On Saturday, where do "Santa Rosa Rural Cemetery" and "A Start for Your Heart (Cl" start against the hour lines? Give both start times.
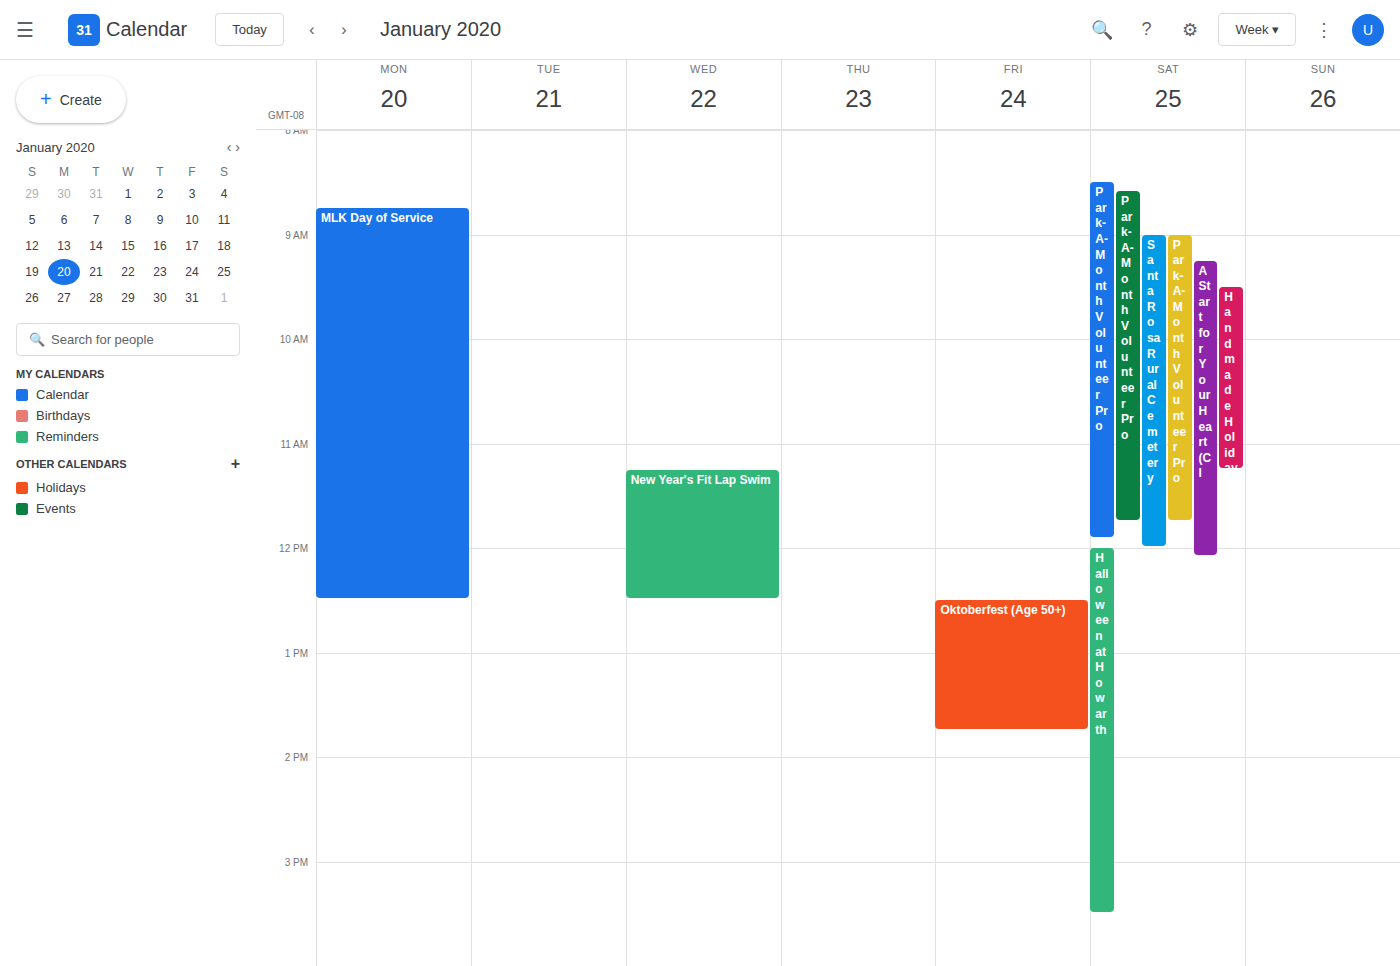
"Santa Rosa Rural Cemetery": 9:00 AM, exactly on the 9 AM line. "A Start for Your Heart (Cl": 9:15 AM, neither: a quarter of the way from the 9 AM line to the 10 AM line.